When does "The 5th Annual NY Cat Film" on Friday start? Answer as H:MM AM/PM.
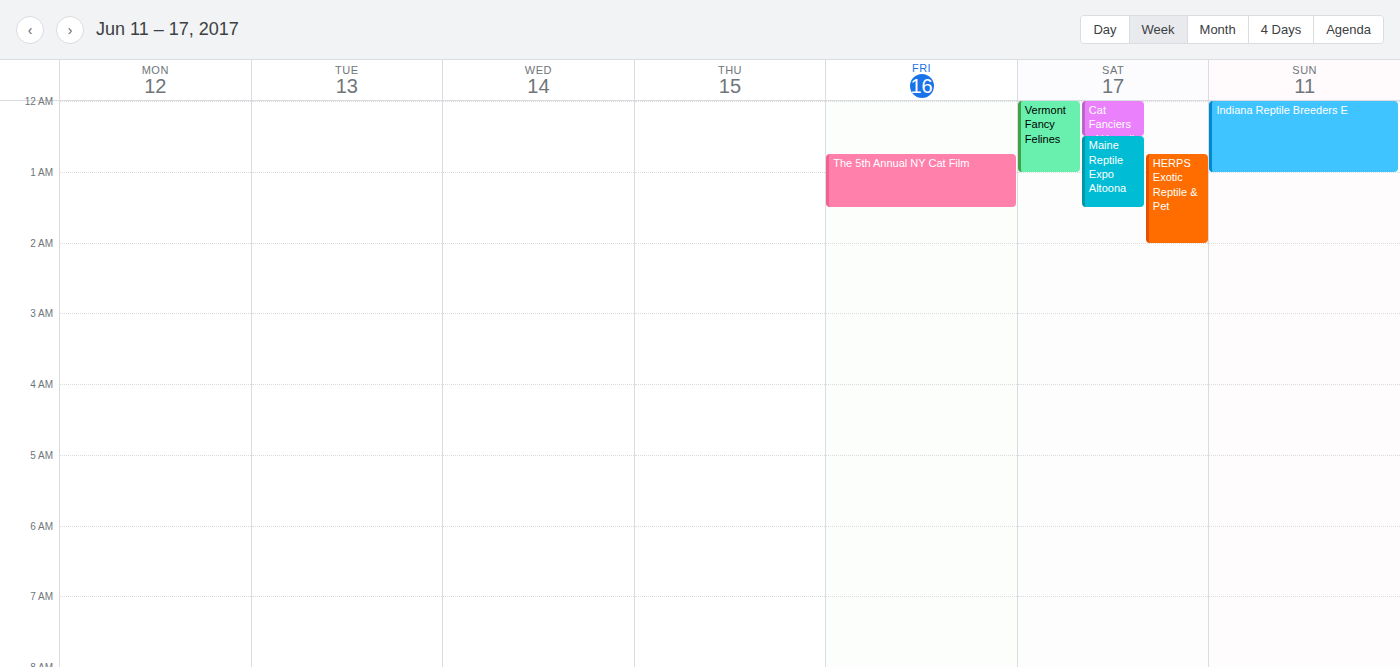
12:45 AM